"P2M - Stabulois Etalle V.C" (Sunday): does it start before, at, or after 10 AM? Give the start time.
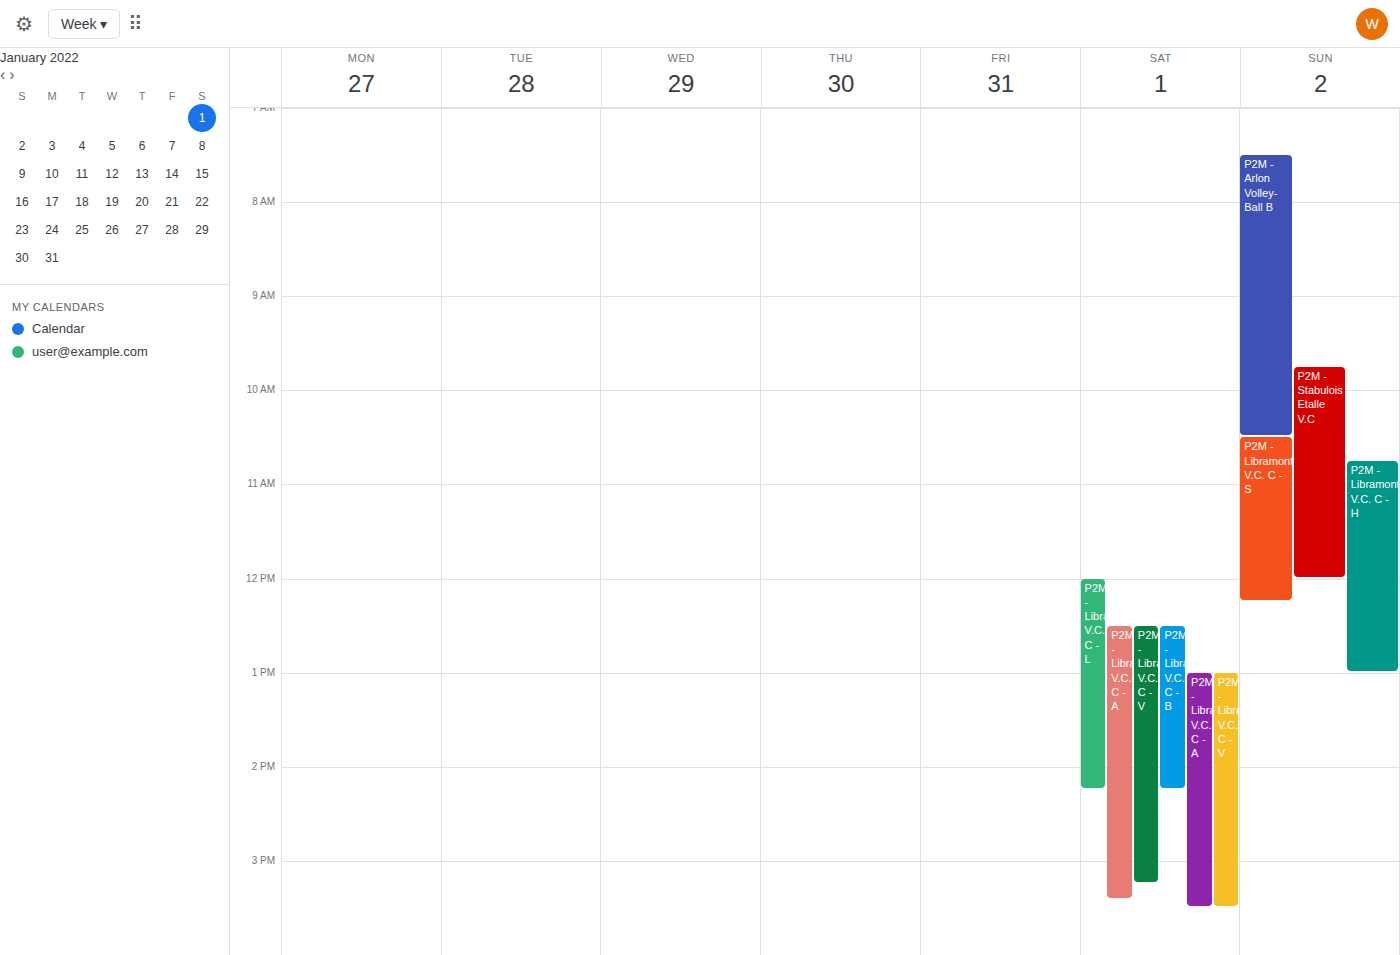
9:45 AM -- before 10 AM, 15 minutes above the 10 AM line.